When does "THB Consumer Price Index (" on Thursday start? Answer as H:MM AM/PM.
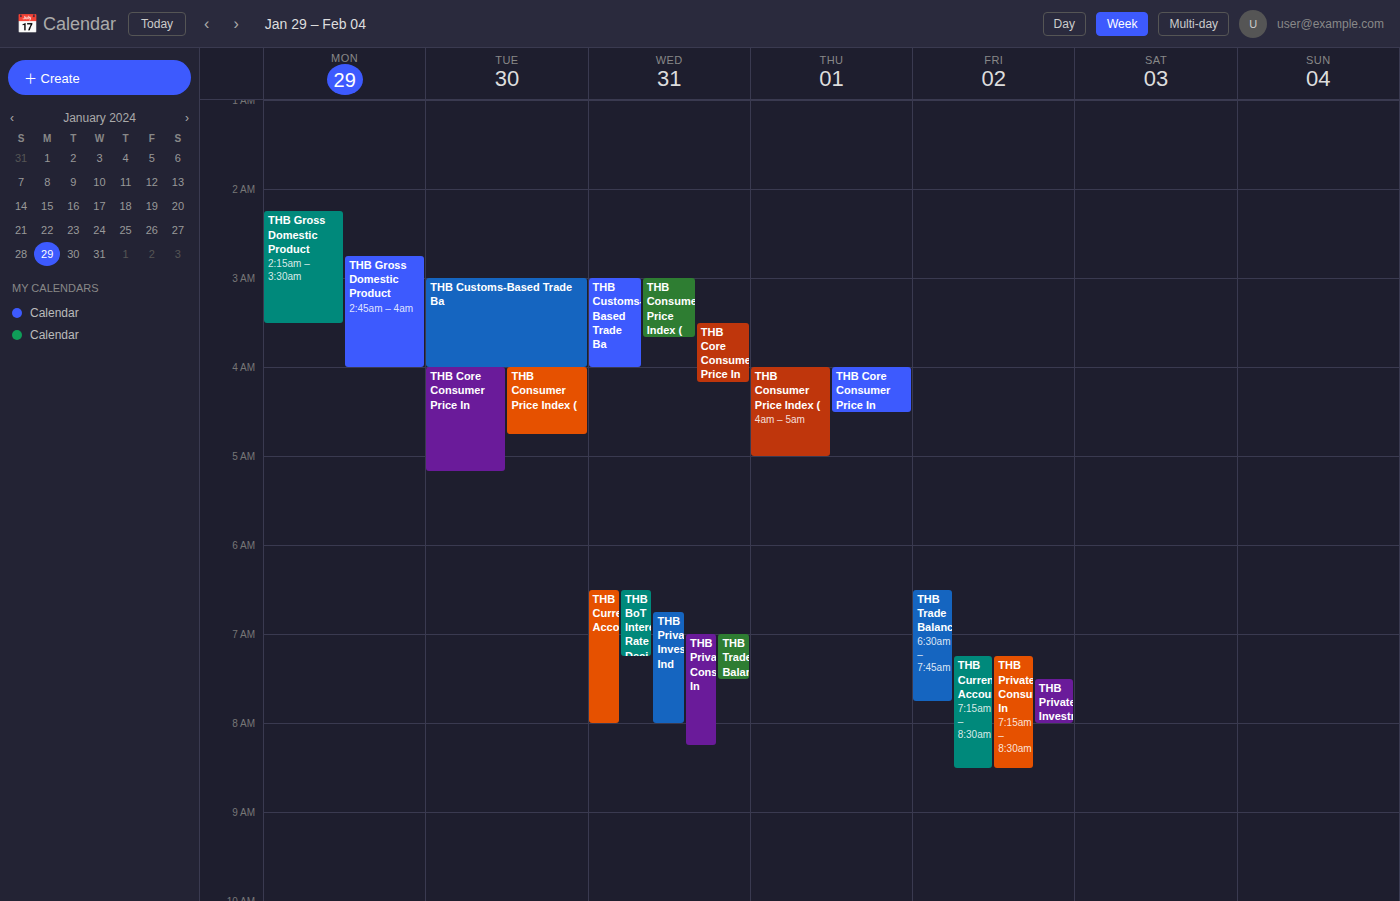
4:00 AM